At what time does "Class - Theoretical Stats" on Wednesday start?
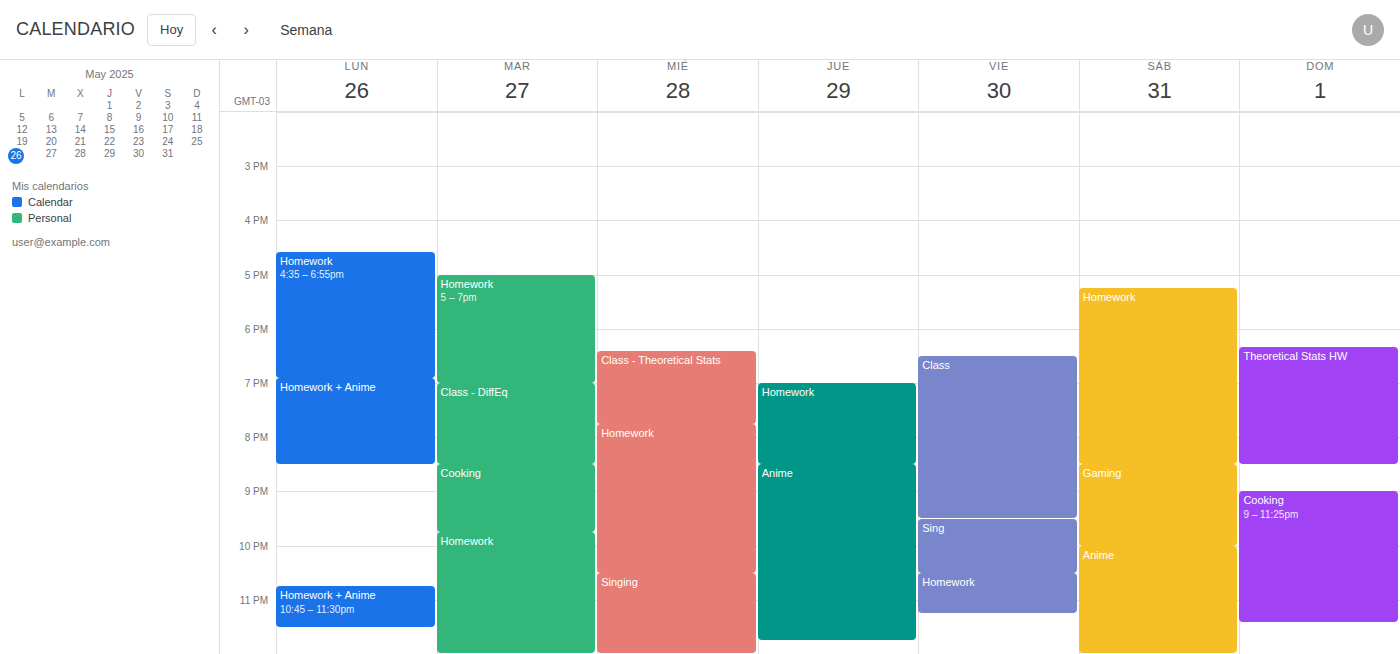
6:25 PM